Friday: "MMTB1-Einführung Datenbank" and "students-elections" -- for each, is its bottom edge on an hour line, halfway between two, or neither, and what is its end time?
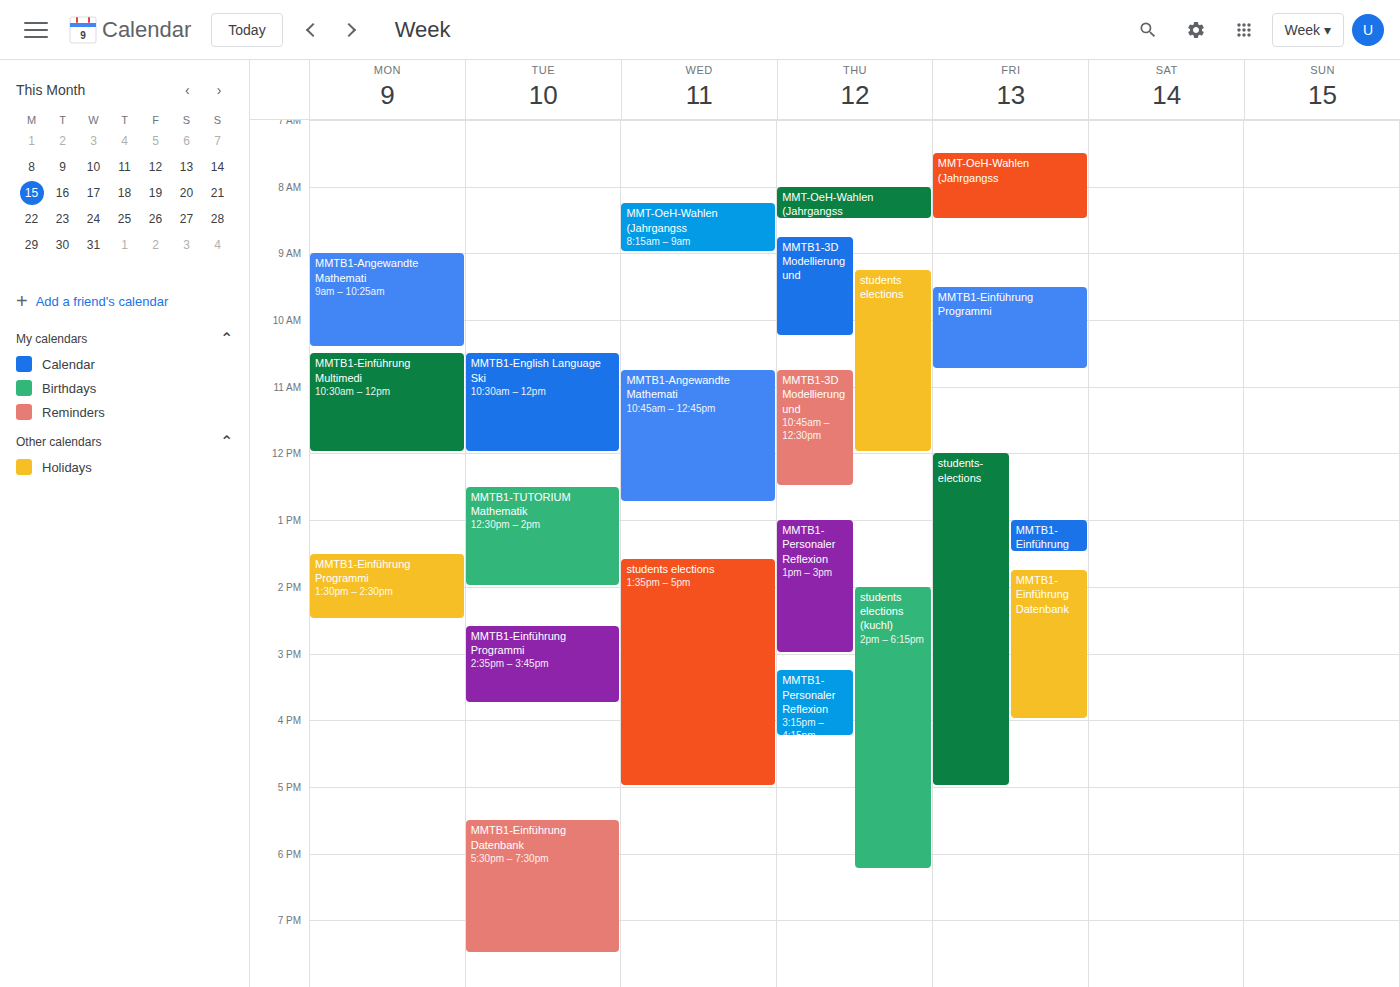
"MMTB1-Einführung Datenbank": 4:00 PM, exactly on the 4 PM line. "students-elections": 5:00 PM, exactly on the 5 PM line.